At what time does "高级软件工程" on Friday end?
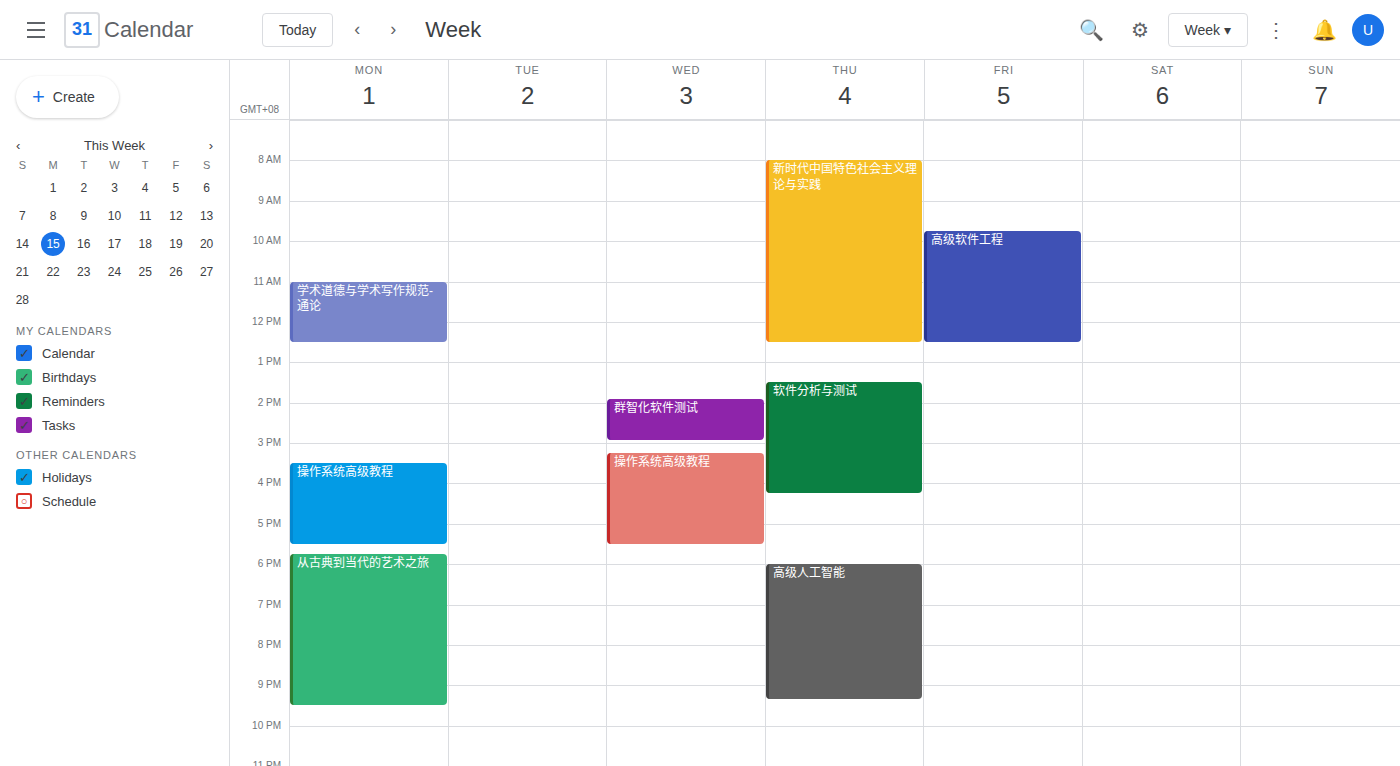
12:30